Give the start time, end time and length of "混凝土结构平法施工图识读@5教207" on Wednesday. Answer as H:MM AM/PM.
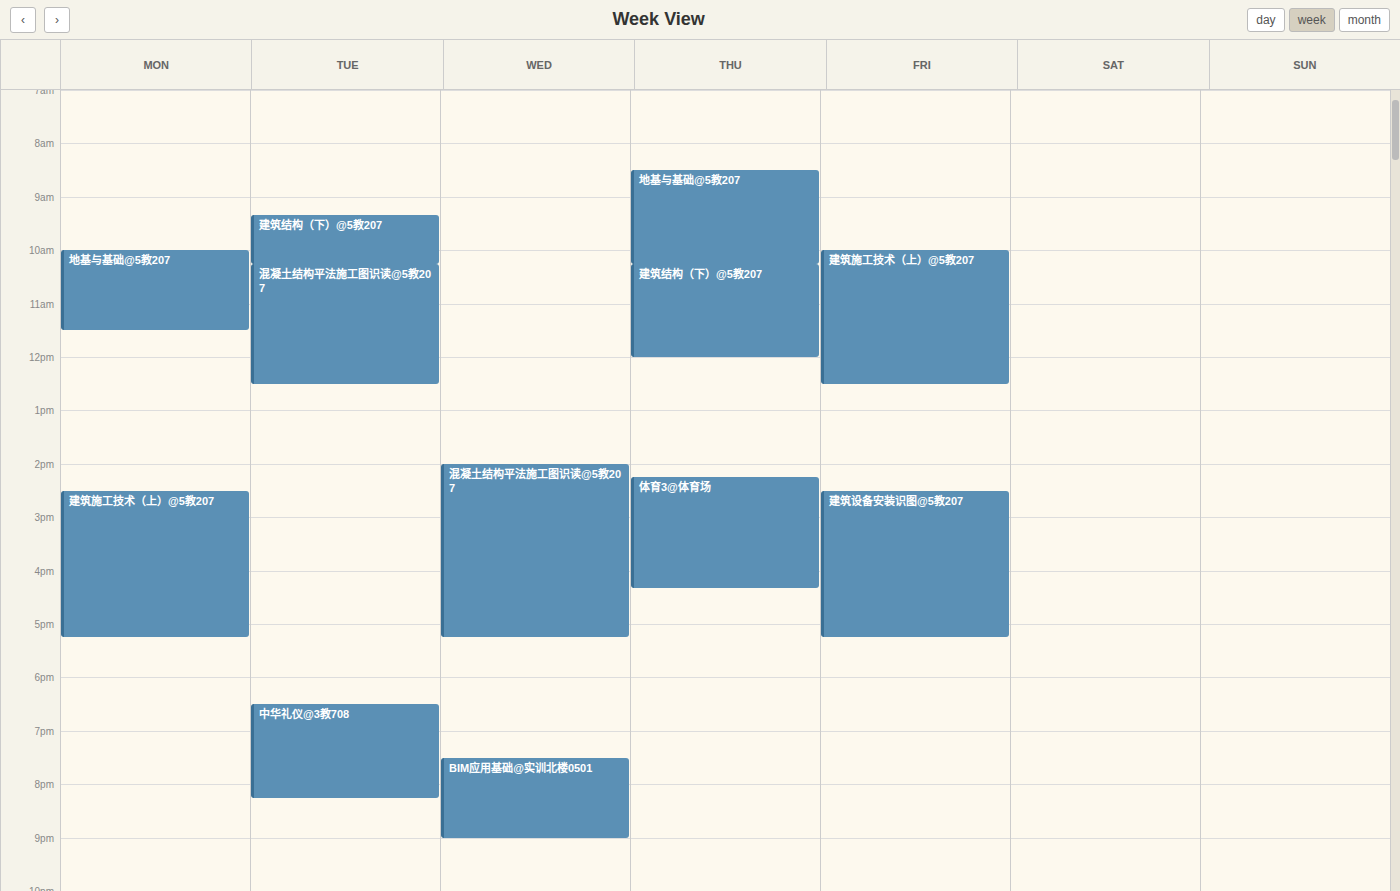
2:00 PM to 5:15 PM, 3 hours 15 minutes